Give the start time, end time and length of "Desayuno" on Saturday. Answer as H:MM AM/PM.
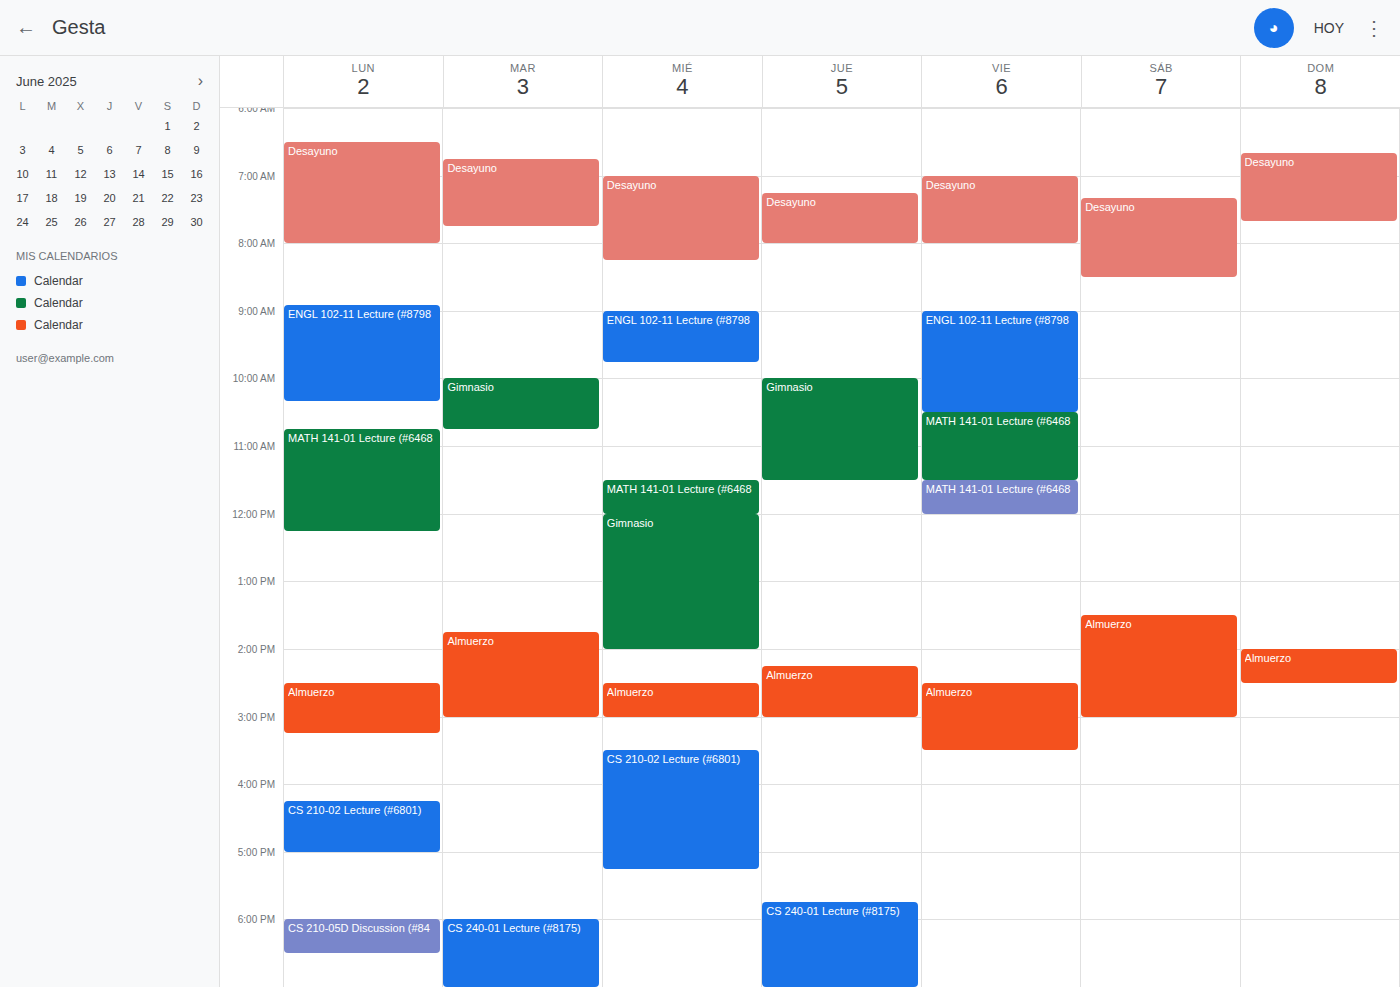
7:20 AM to 8:30 AM, 1 hour 10 minutes